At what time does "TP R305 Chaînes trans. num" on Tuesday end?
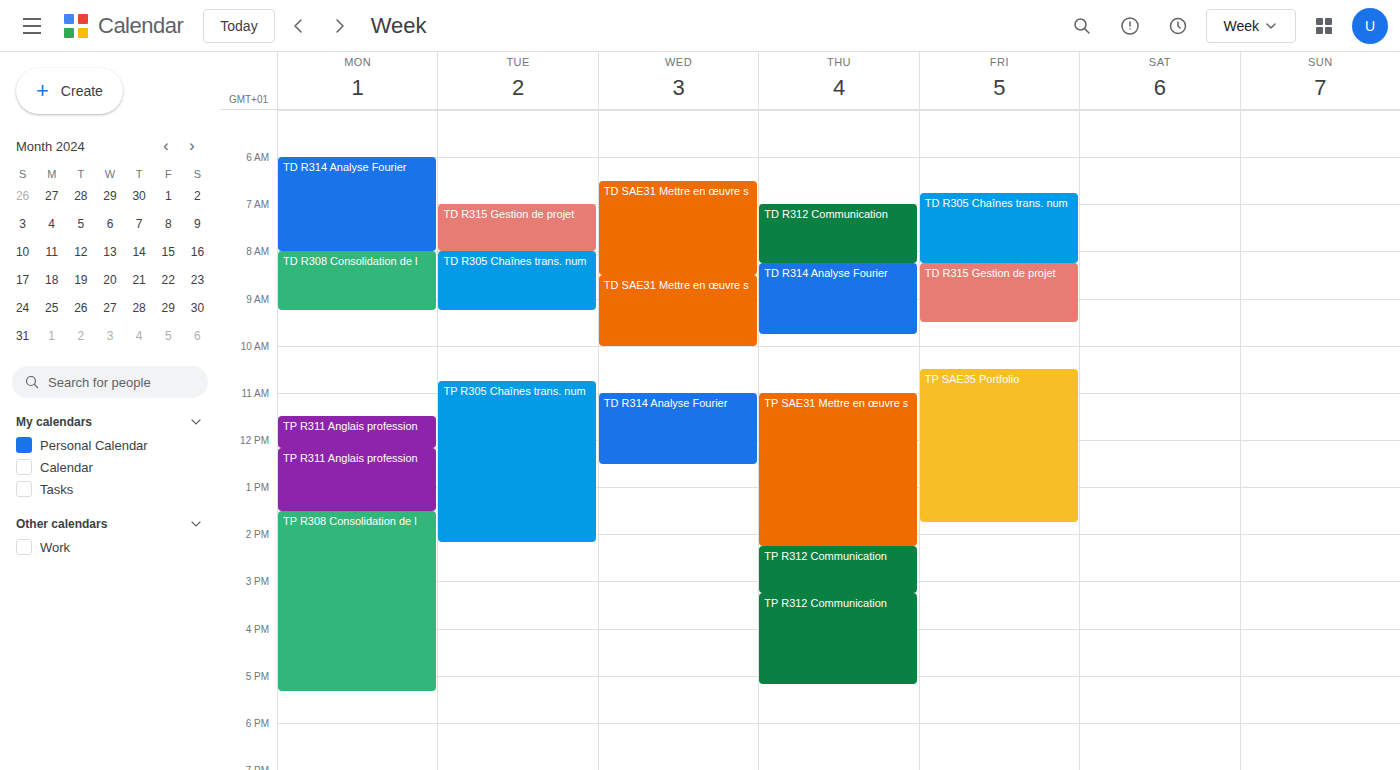
14:10